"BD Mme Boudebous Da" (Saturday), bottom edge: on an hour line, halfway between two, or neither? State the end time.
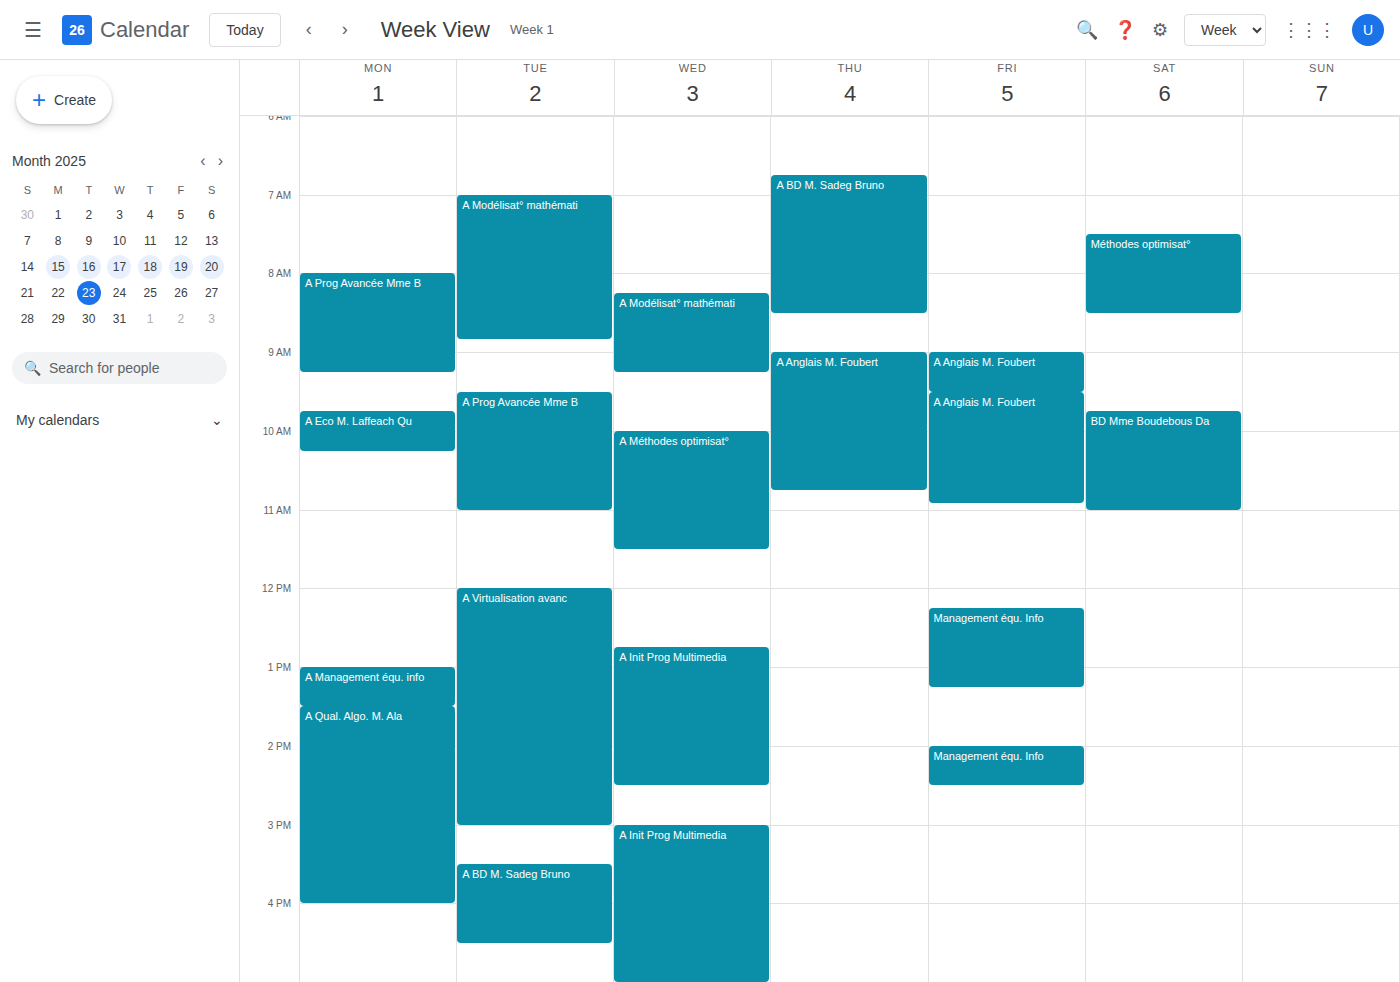
11:00 AM -- exactly on the 11 AM line.